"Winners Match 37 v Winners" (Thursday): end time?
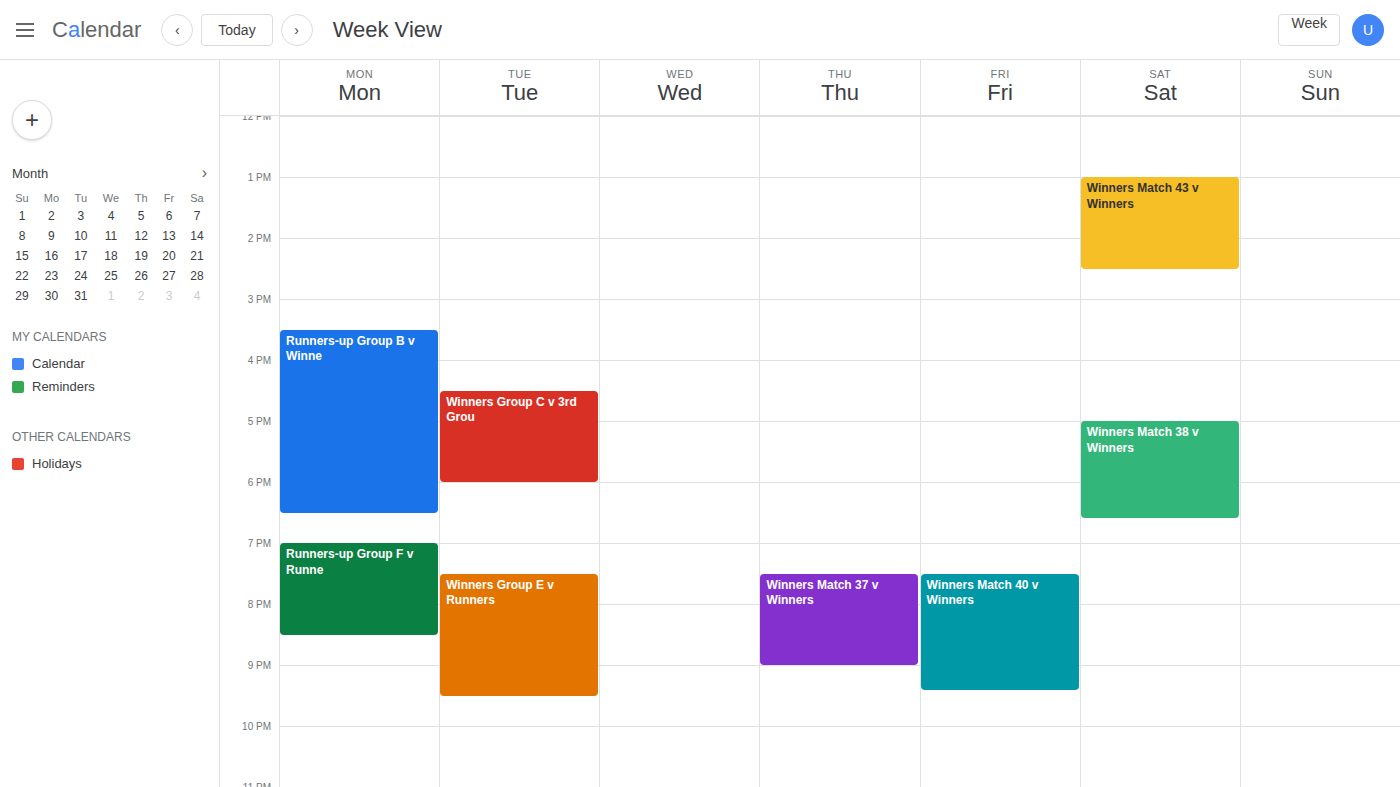
9:00 PM